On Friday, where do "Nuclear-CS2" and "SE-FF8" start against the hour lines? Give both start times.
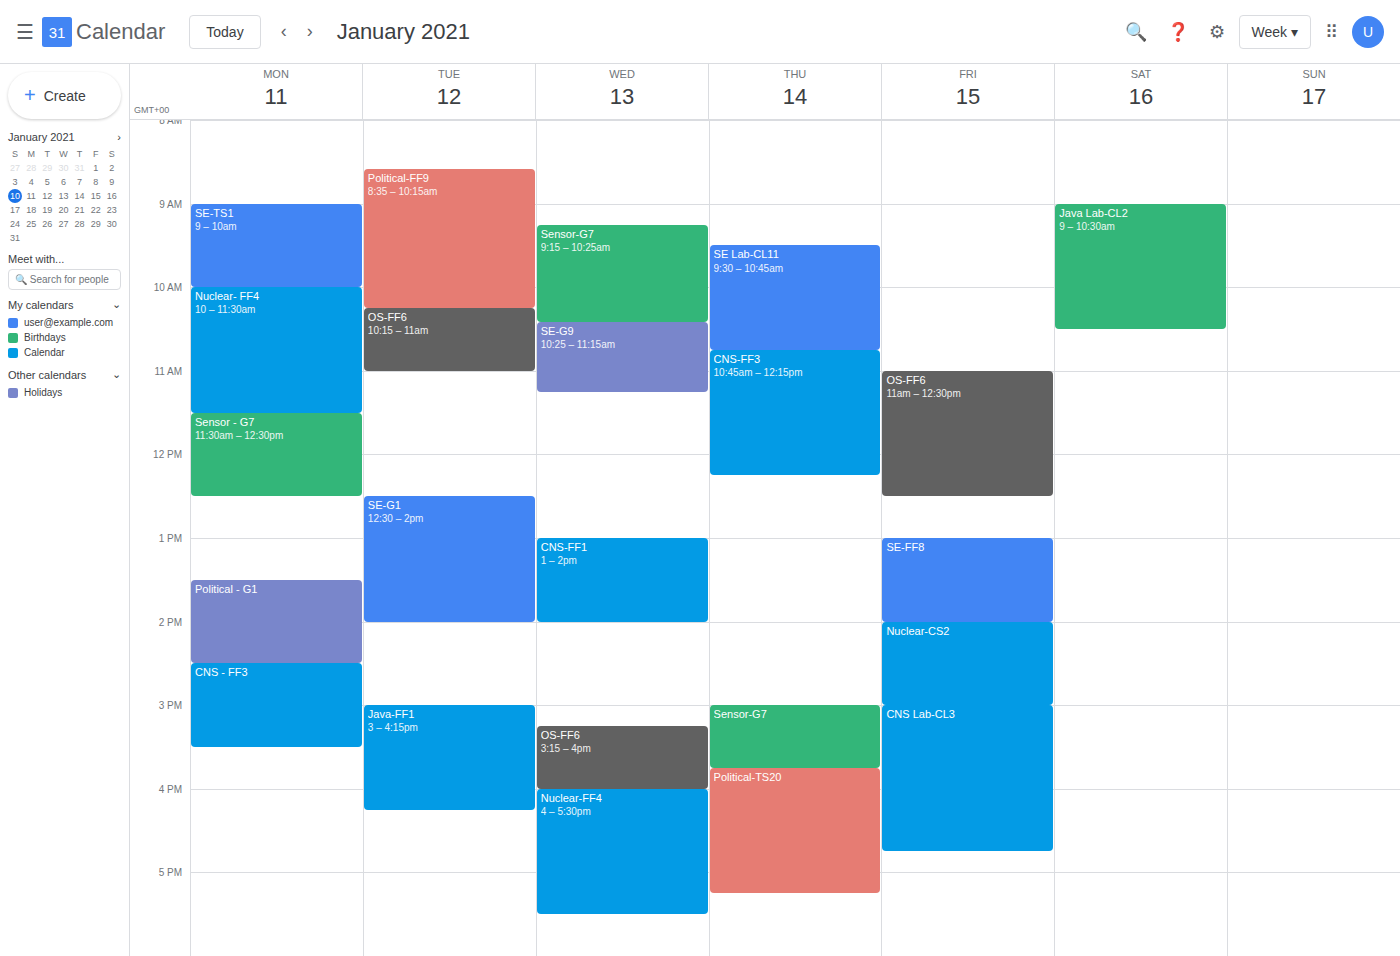
"Nuclear-CS2": 2:00 PM, exactly on the 2 PM line. "SE-FF8": 1:00 PM, exactly on the 1 PM line.